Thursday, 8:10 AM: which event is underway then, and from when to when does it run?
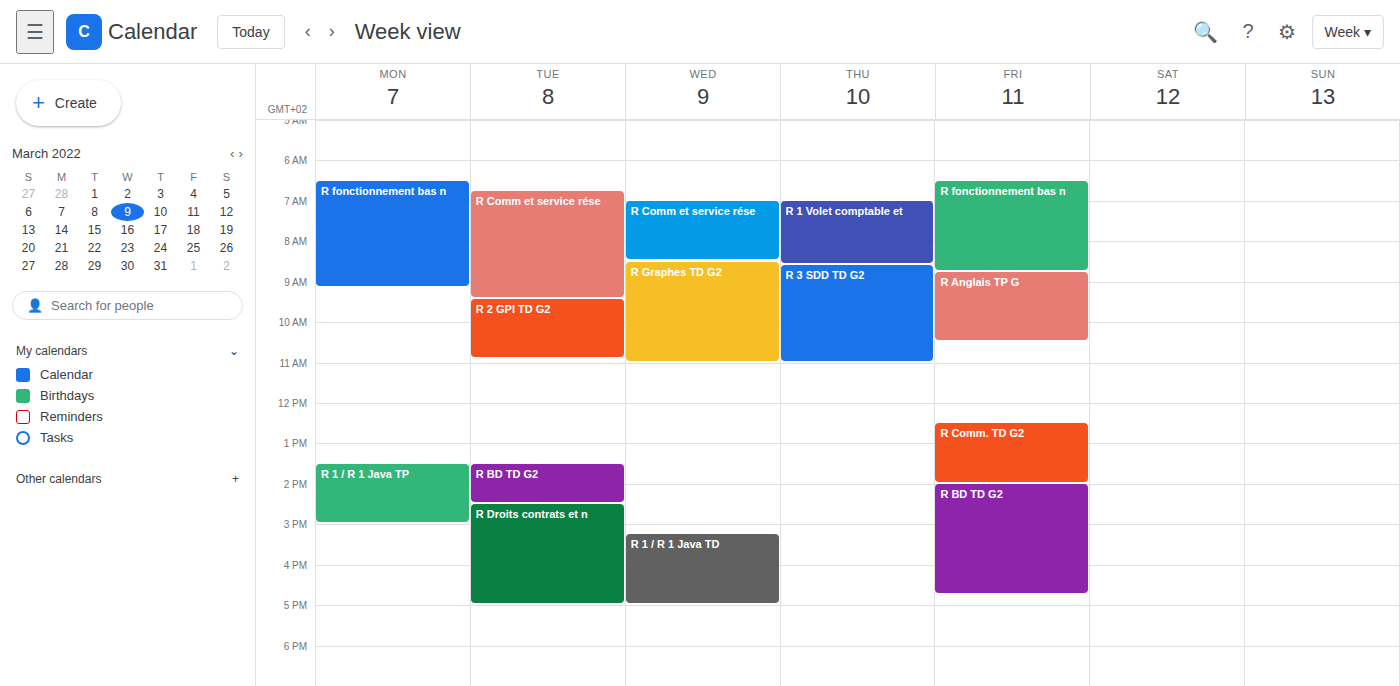
"R 1 Volet comptable et", 7:00 AM to 8:35 AM